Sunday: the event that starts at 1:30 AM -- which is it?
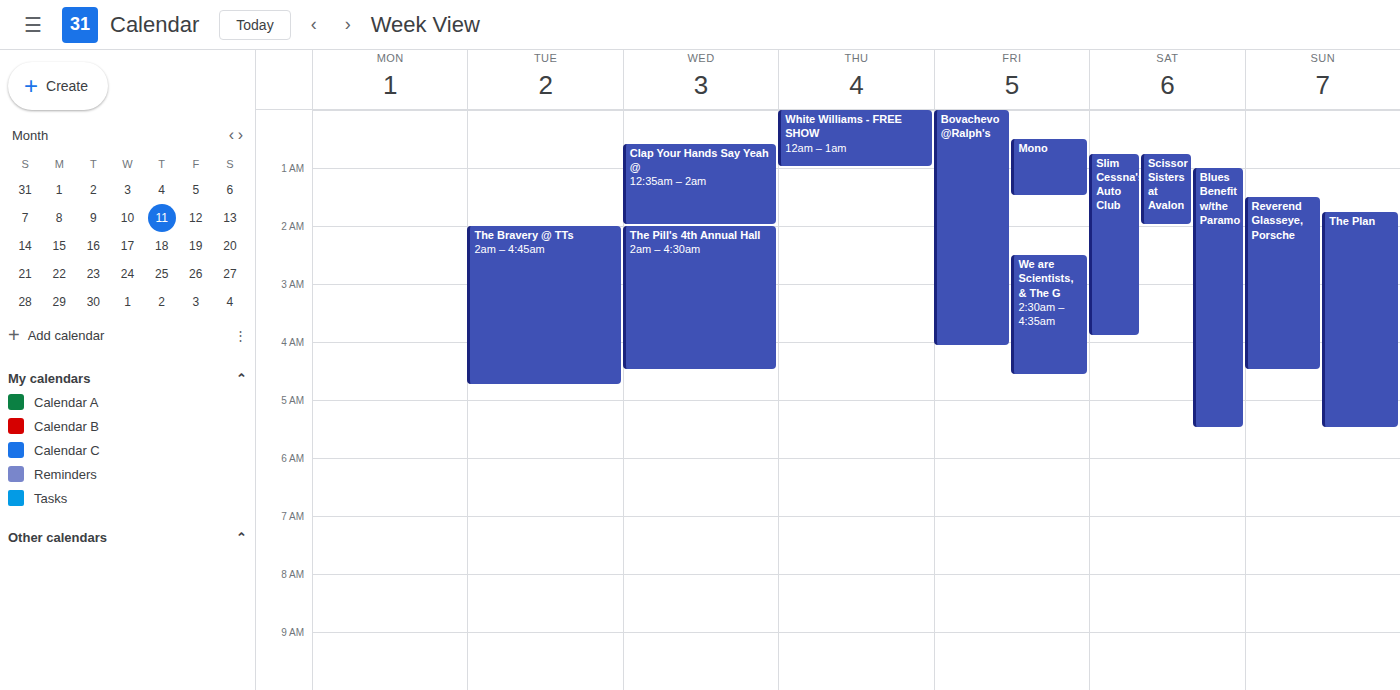
"Reverend Glasseye, Porsche"